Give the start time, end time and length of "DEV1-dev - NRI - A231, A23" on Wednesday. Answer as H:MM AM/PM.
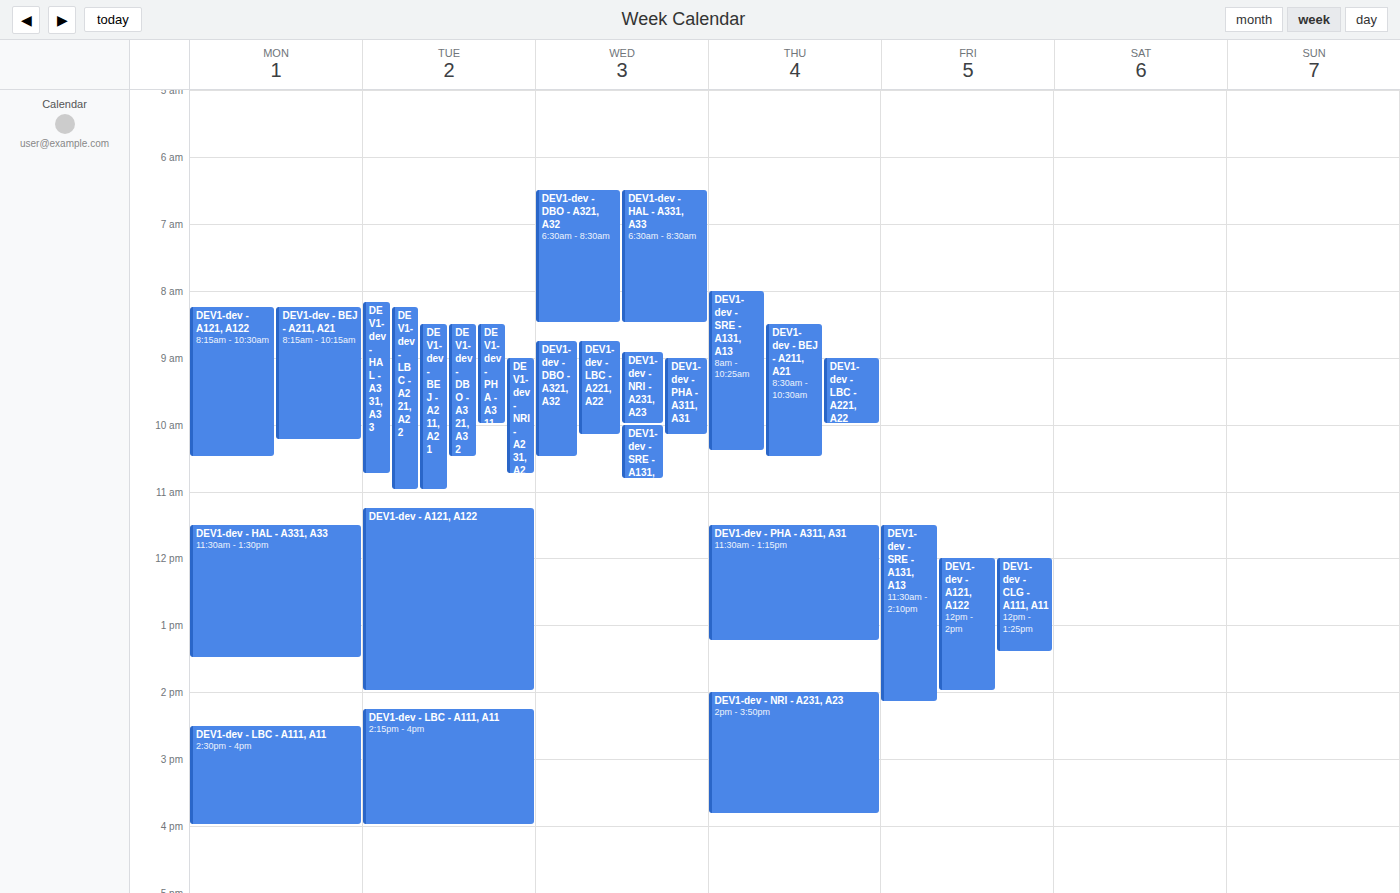
8:55 AM to 10:00 AM, 1 hour 5 minutes